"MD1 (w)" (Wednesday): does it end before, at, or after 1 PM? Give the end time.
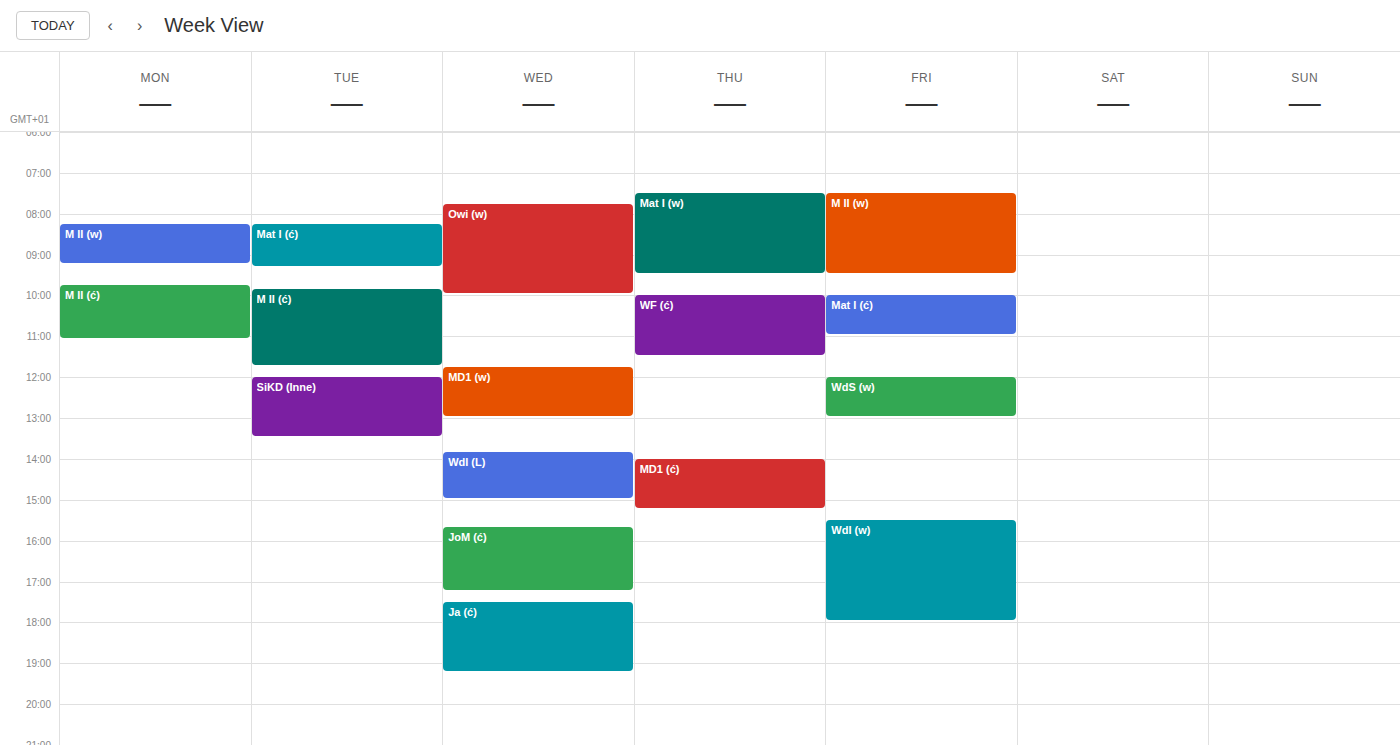
1:00 PM -- exactly at 1 PM, on the 1 PM line.